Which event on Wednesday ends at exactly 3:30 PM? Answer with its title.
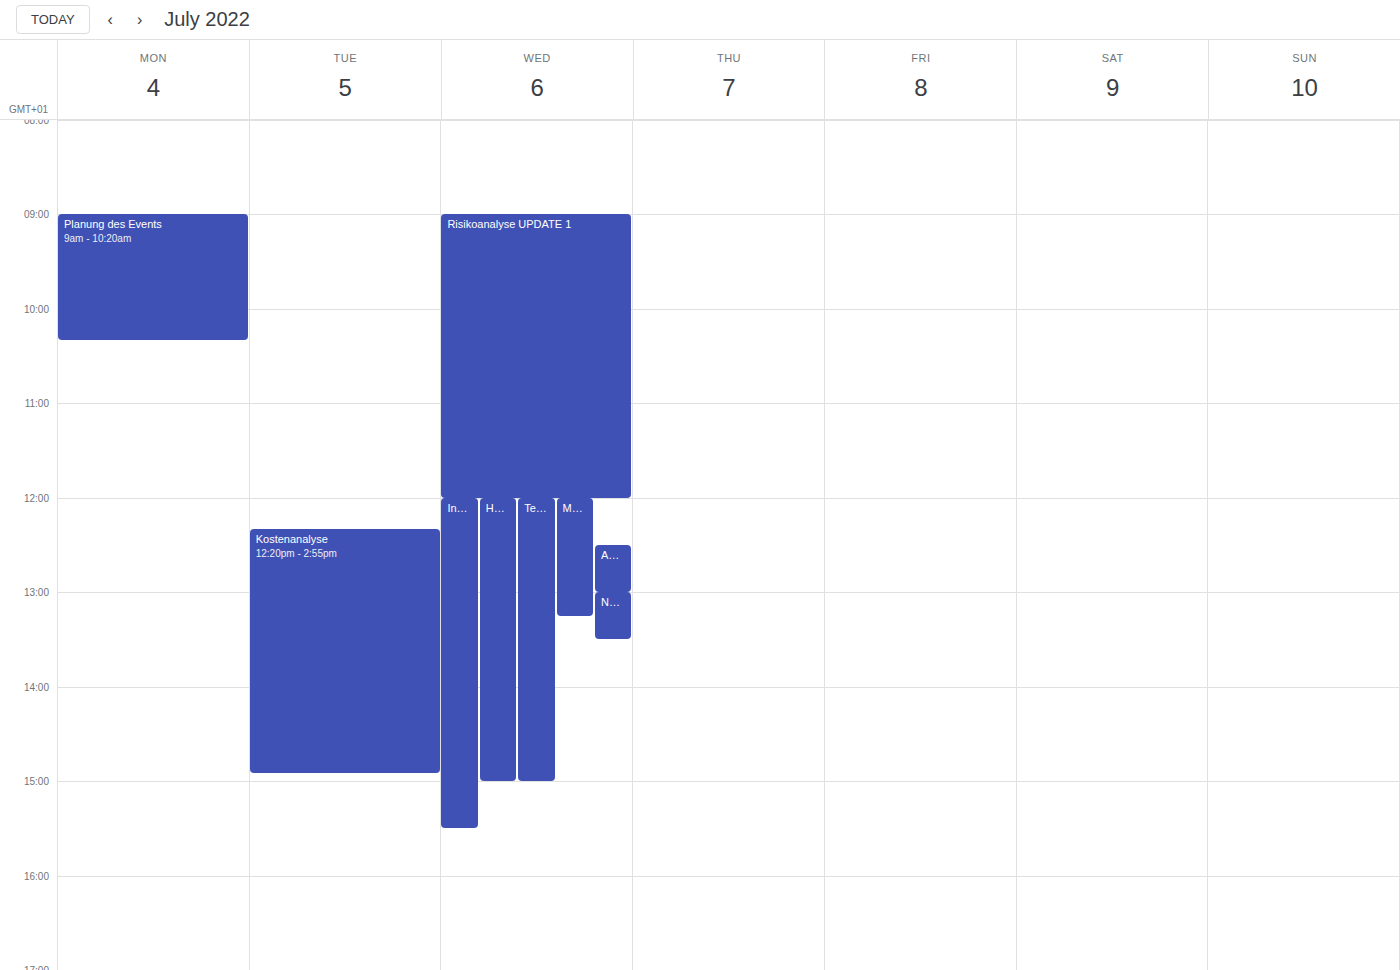
"Inhalt"